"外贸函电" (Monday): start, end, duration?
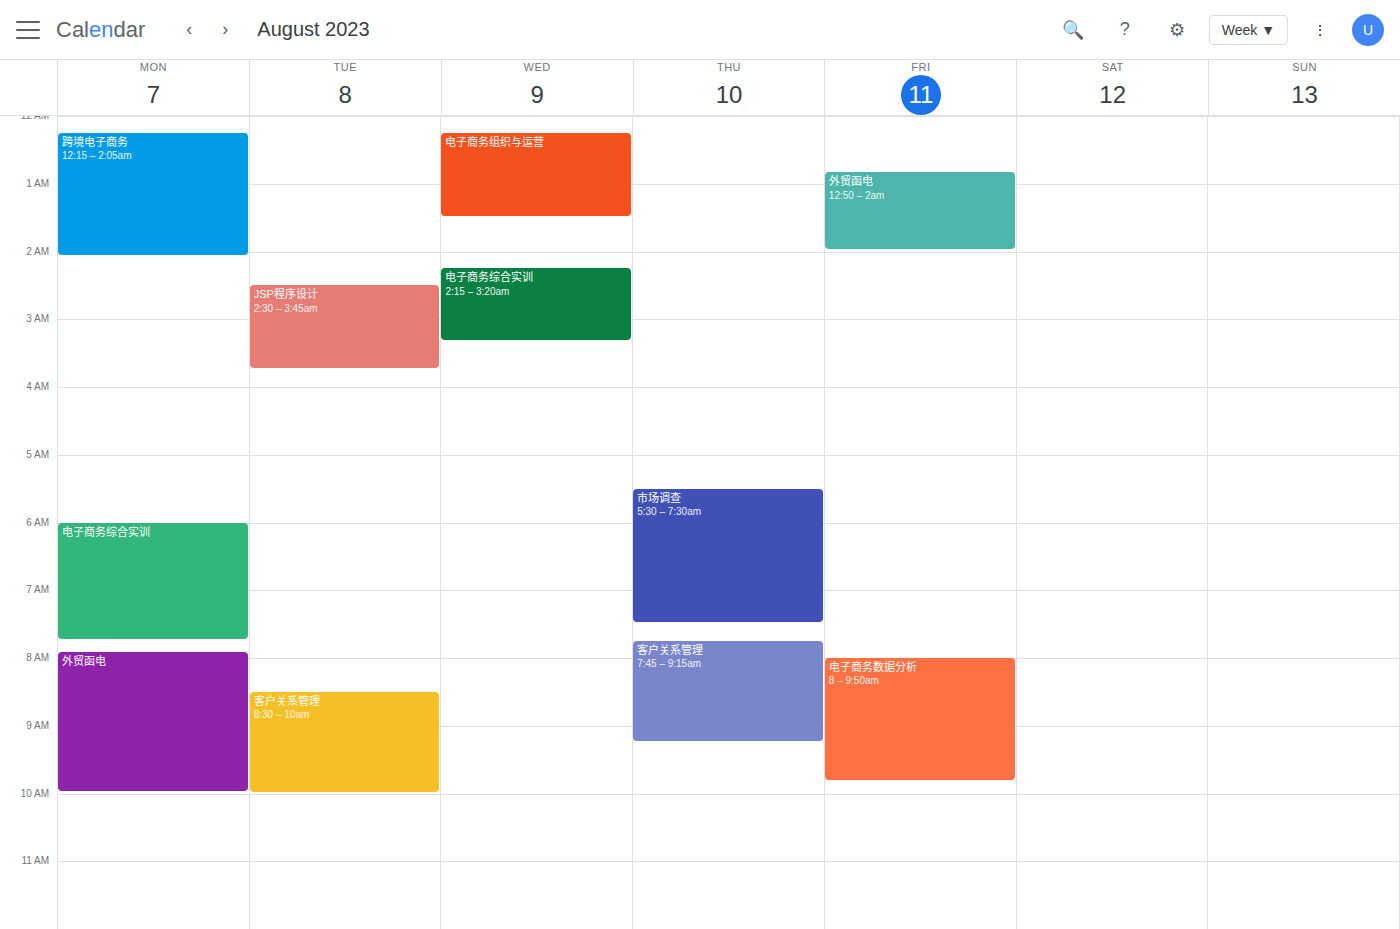
7:55 AM to 10:00 AM, 2 hours 5 minutes